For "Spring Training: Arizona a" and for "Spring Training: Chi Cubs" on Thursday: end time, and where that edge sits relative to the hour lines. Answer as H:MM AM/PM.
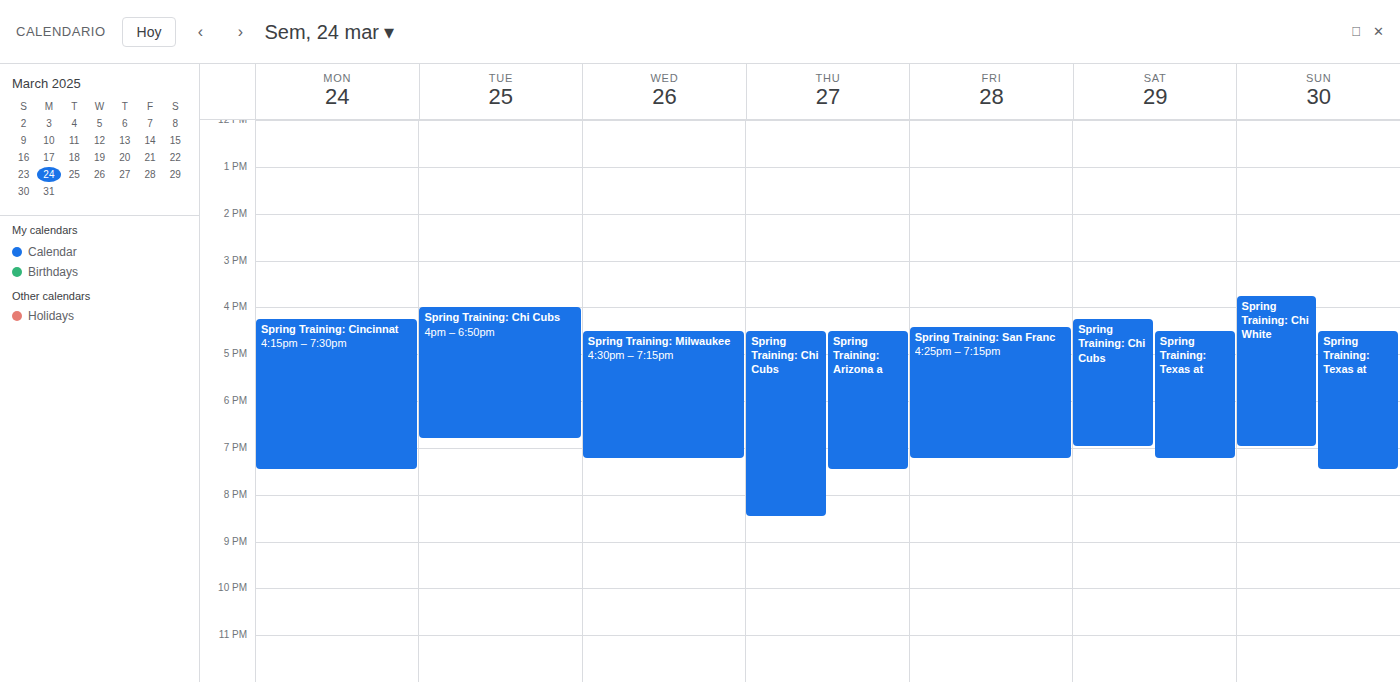
"Spring Training: Arizona a": 7:30 PM, halfway between the 7 PM and 8 PM lines. "Spring Training: Chi Cubs": 8:30 PM, halfway between the 8 PM and 9 PM lines.